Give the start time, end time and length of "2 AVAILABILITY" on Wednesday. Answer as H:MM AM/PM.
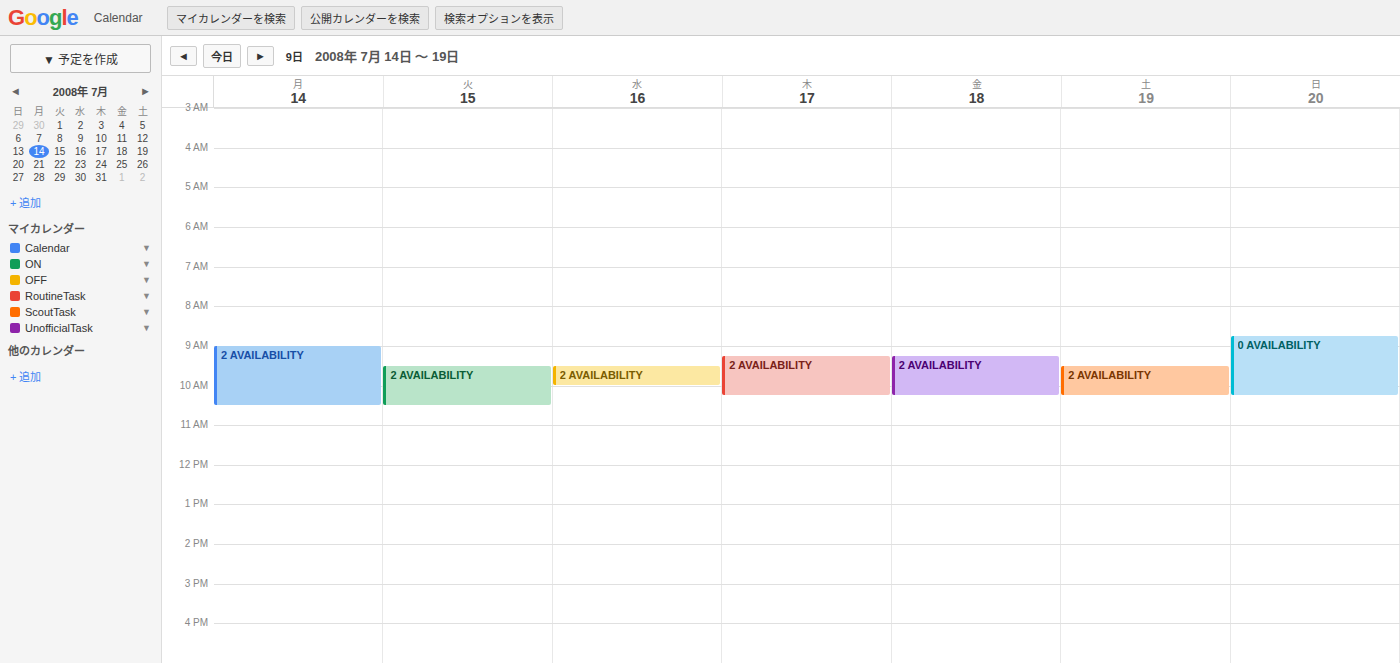
9:30 AM to 10:00 AM, 30 minutes